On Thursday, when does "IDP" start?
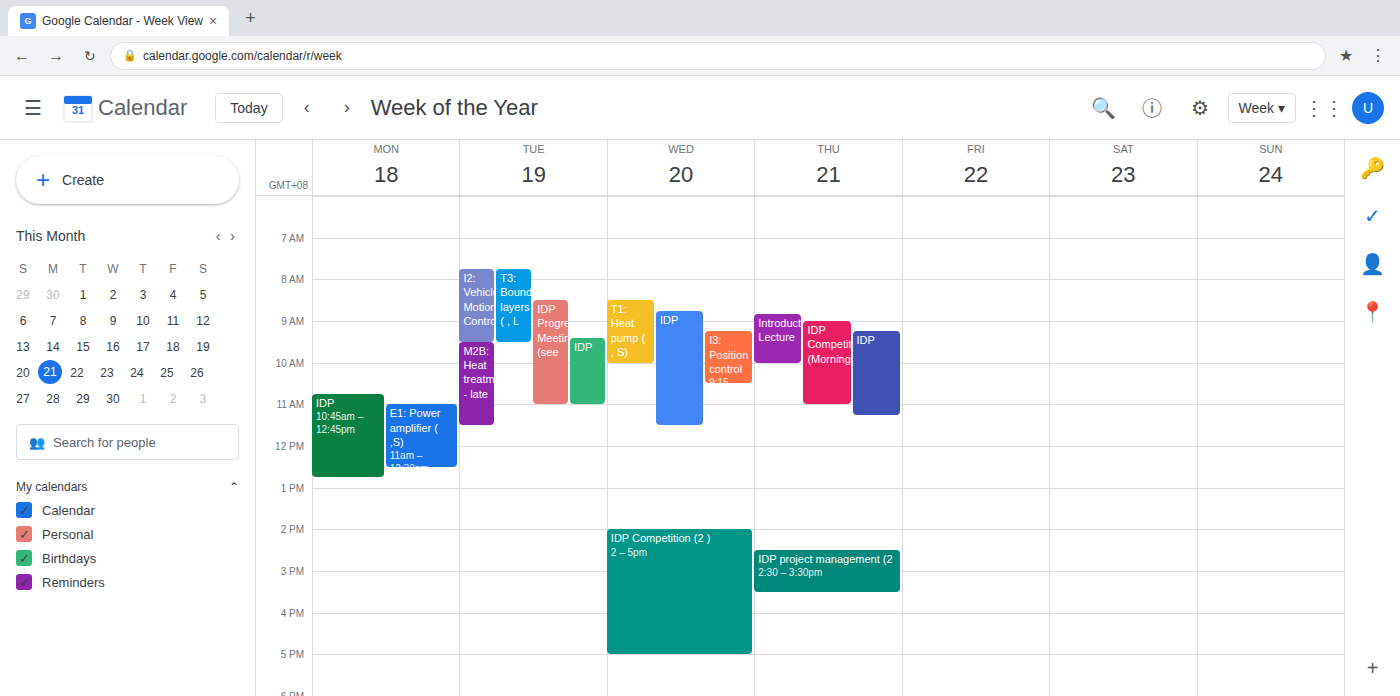
9:15 AM